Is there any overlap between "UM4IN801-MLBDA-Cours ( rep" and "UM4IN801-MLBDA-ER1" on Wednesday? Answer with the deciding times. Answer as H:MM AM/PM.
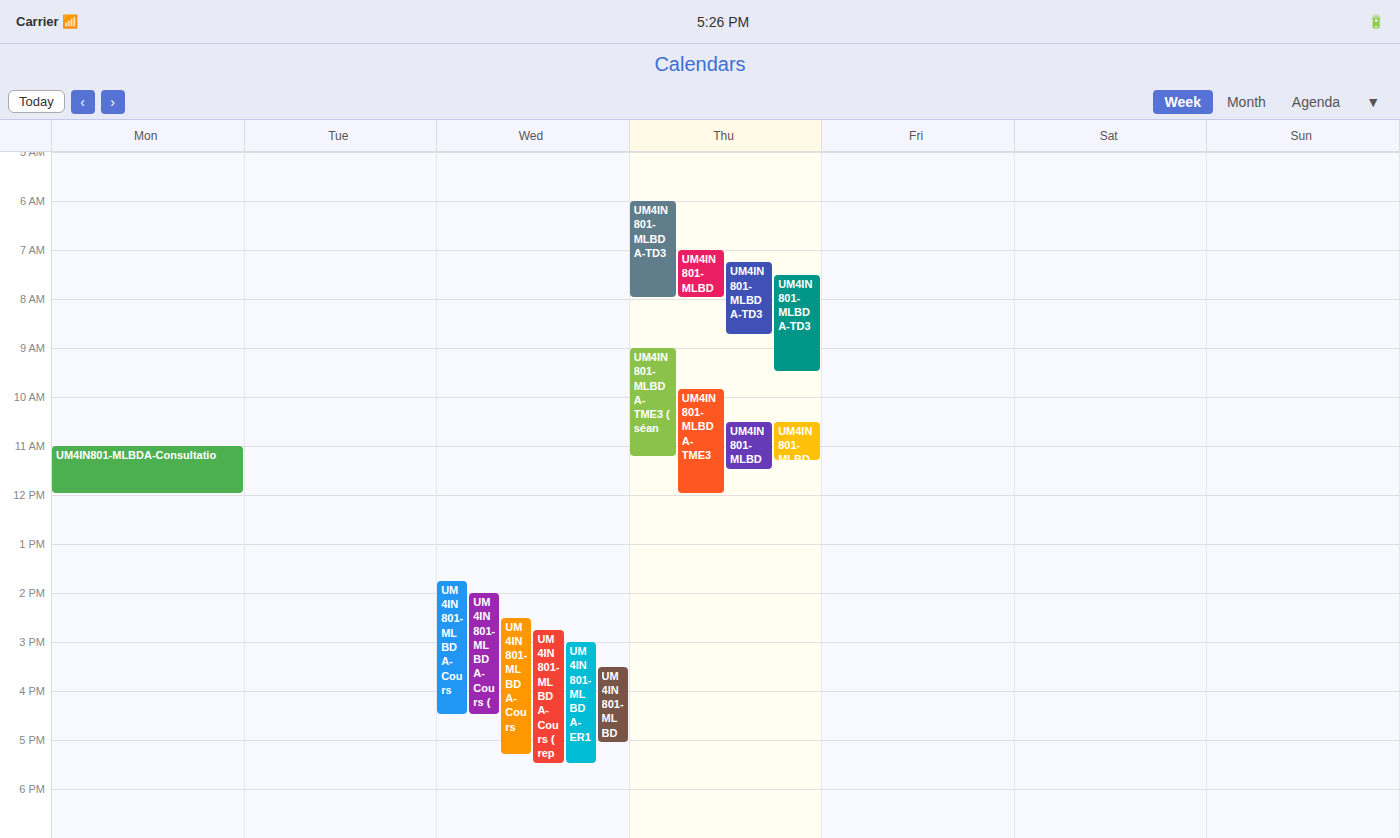
"UM4IN801-MLBDA-ER1" starts at 3:00 PM, before "UM4IN801-MLBDA-Cours ( rep" ends at 5:30 PM -- they overlap.